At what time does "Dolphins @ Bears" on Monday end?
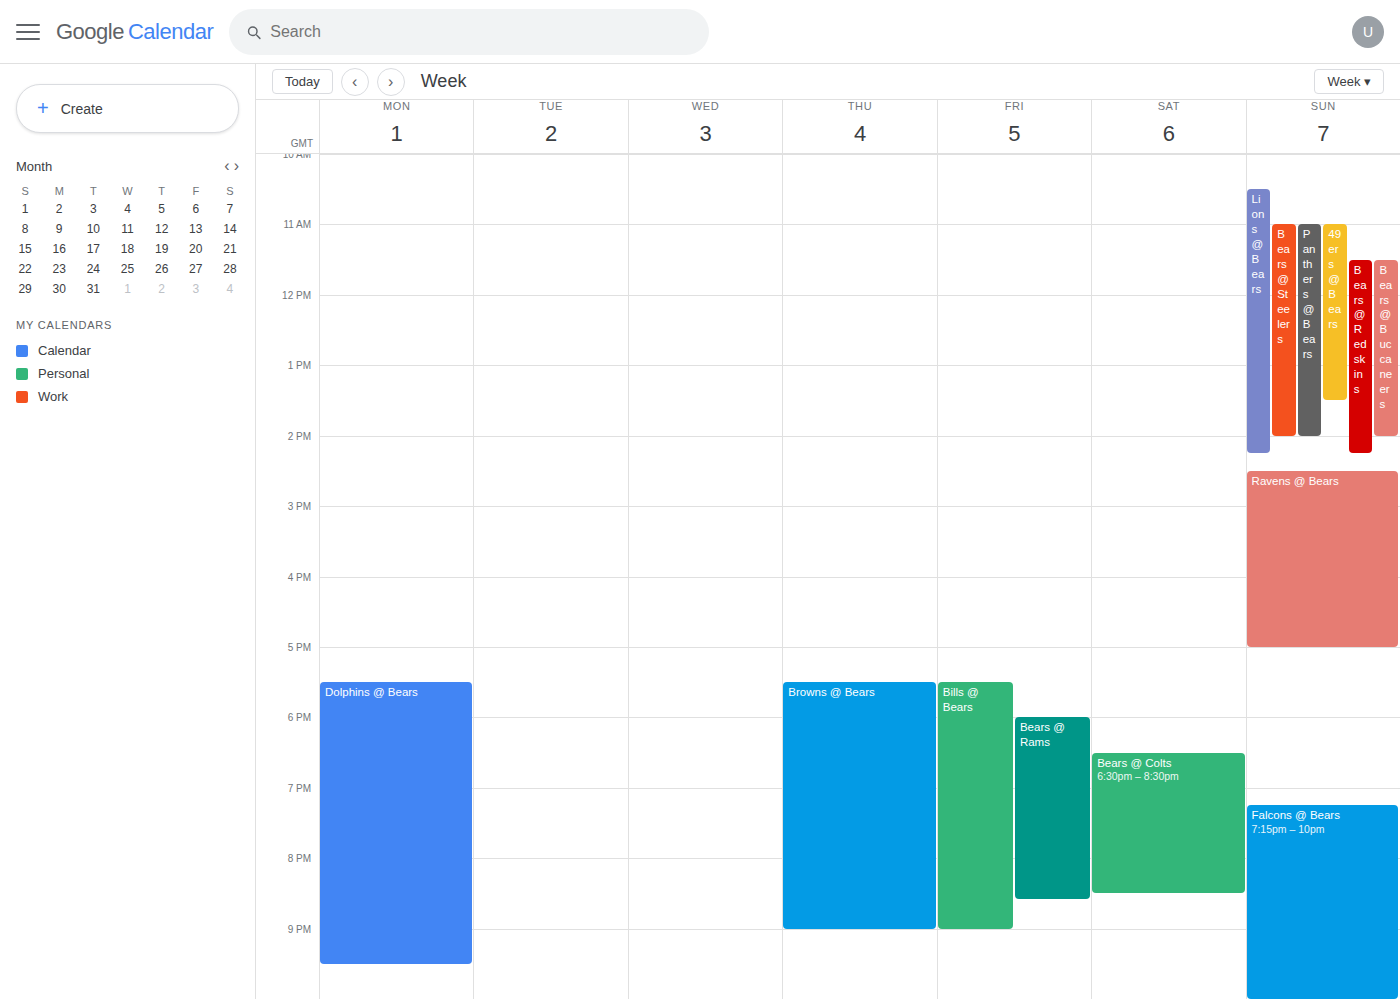
9:30 PM